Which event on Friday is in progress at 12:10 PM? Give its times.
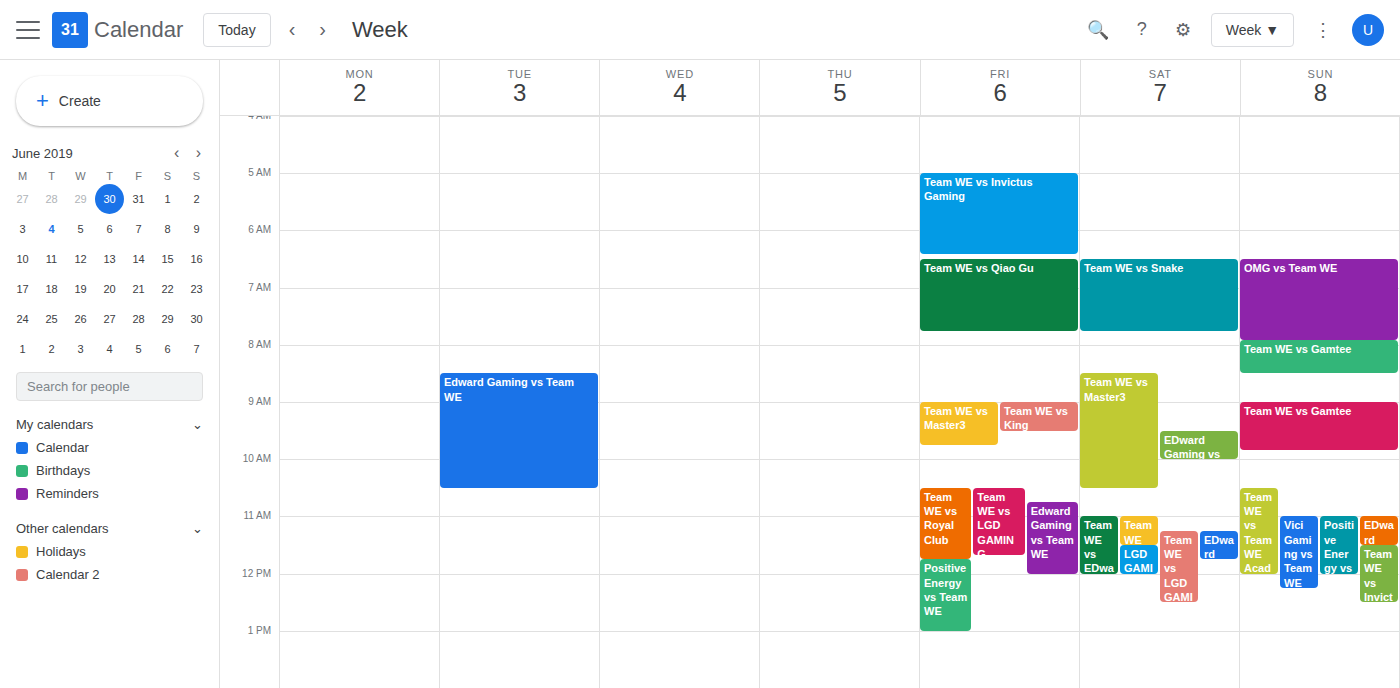
"Positive Energy vs Team WE", 11:45 AM to 1:00 PM